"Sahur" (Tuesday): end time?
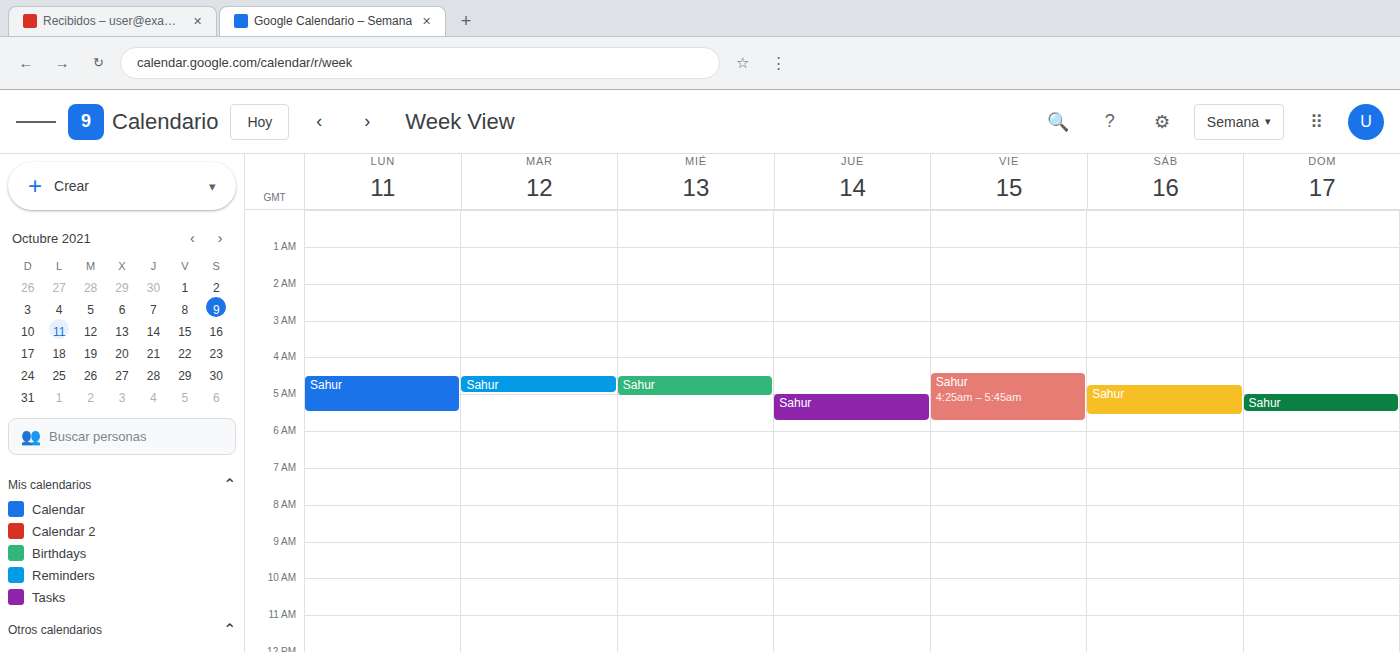
5:00 AM